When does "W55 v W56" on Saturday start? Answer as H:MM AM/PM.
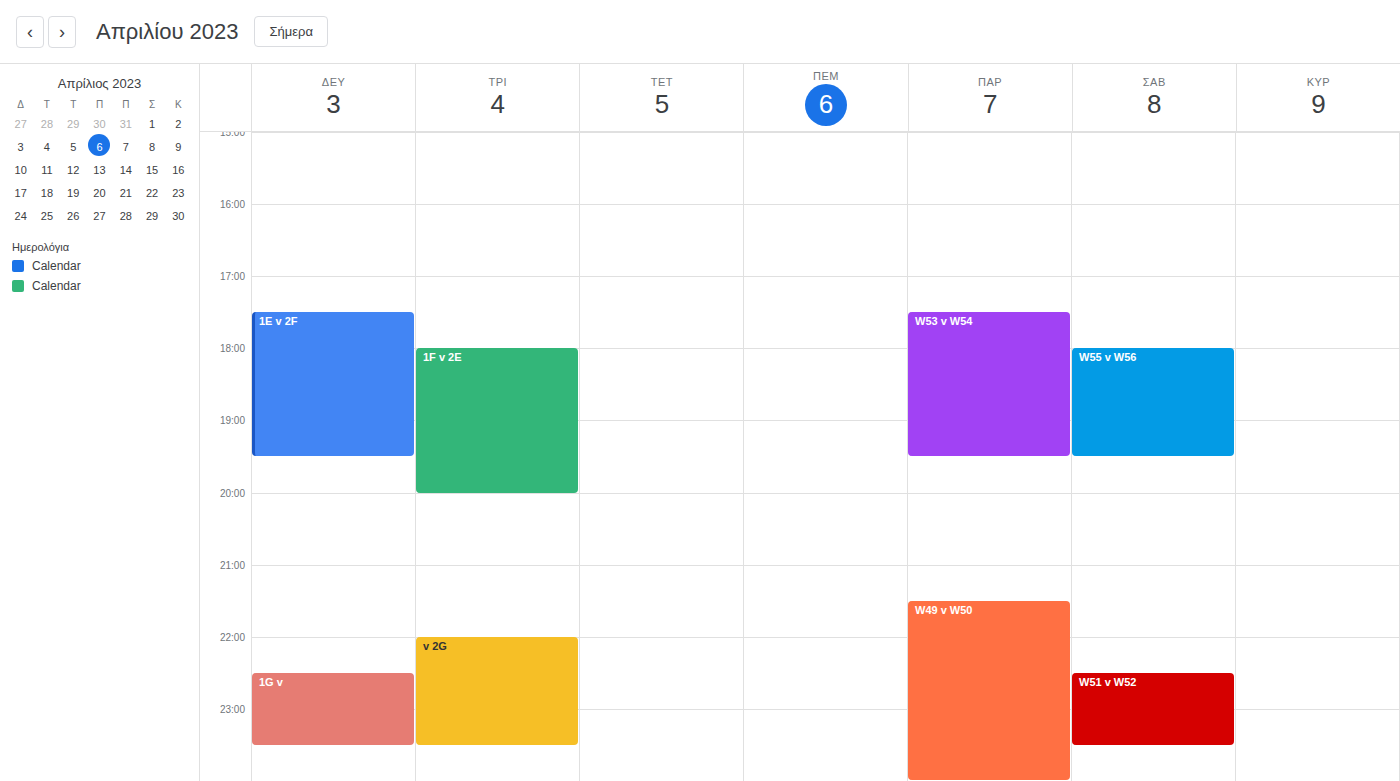
6:00 PM